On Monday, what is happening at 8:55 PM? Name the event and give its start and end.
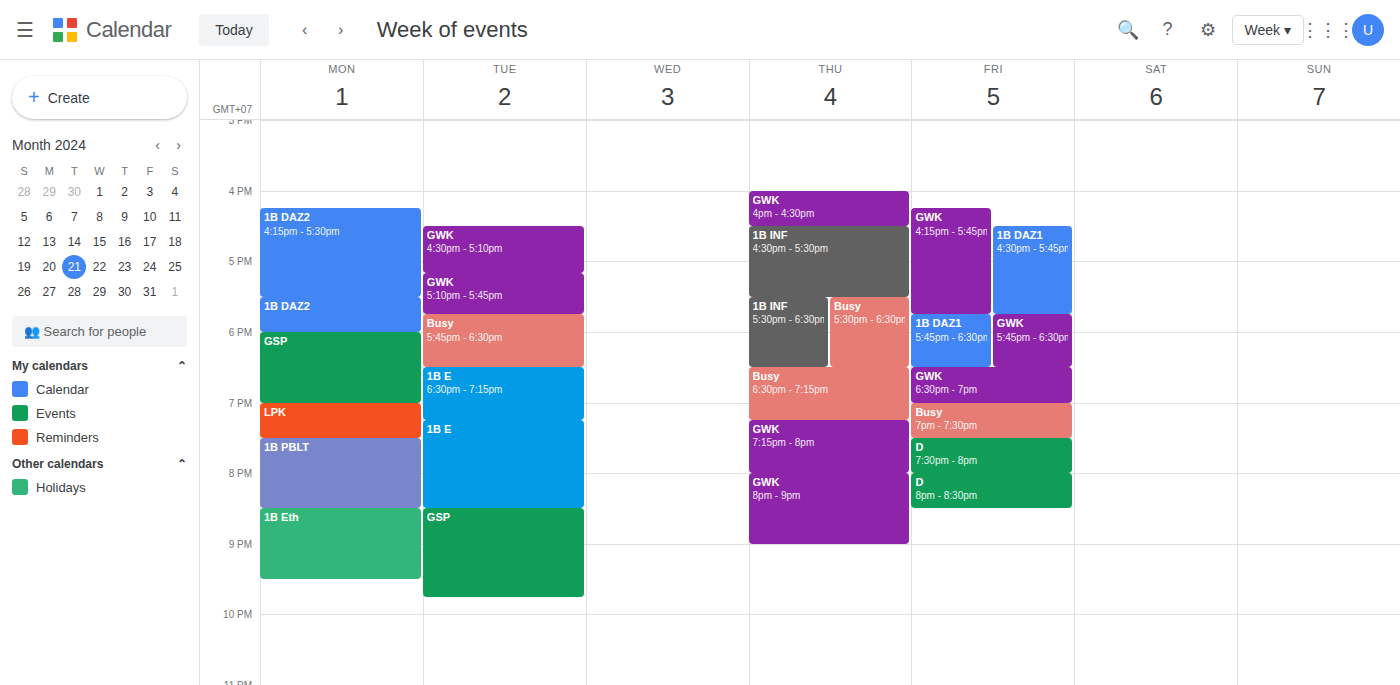
"1B Eth", 8:30 PM to 9:30 PM